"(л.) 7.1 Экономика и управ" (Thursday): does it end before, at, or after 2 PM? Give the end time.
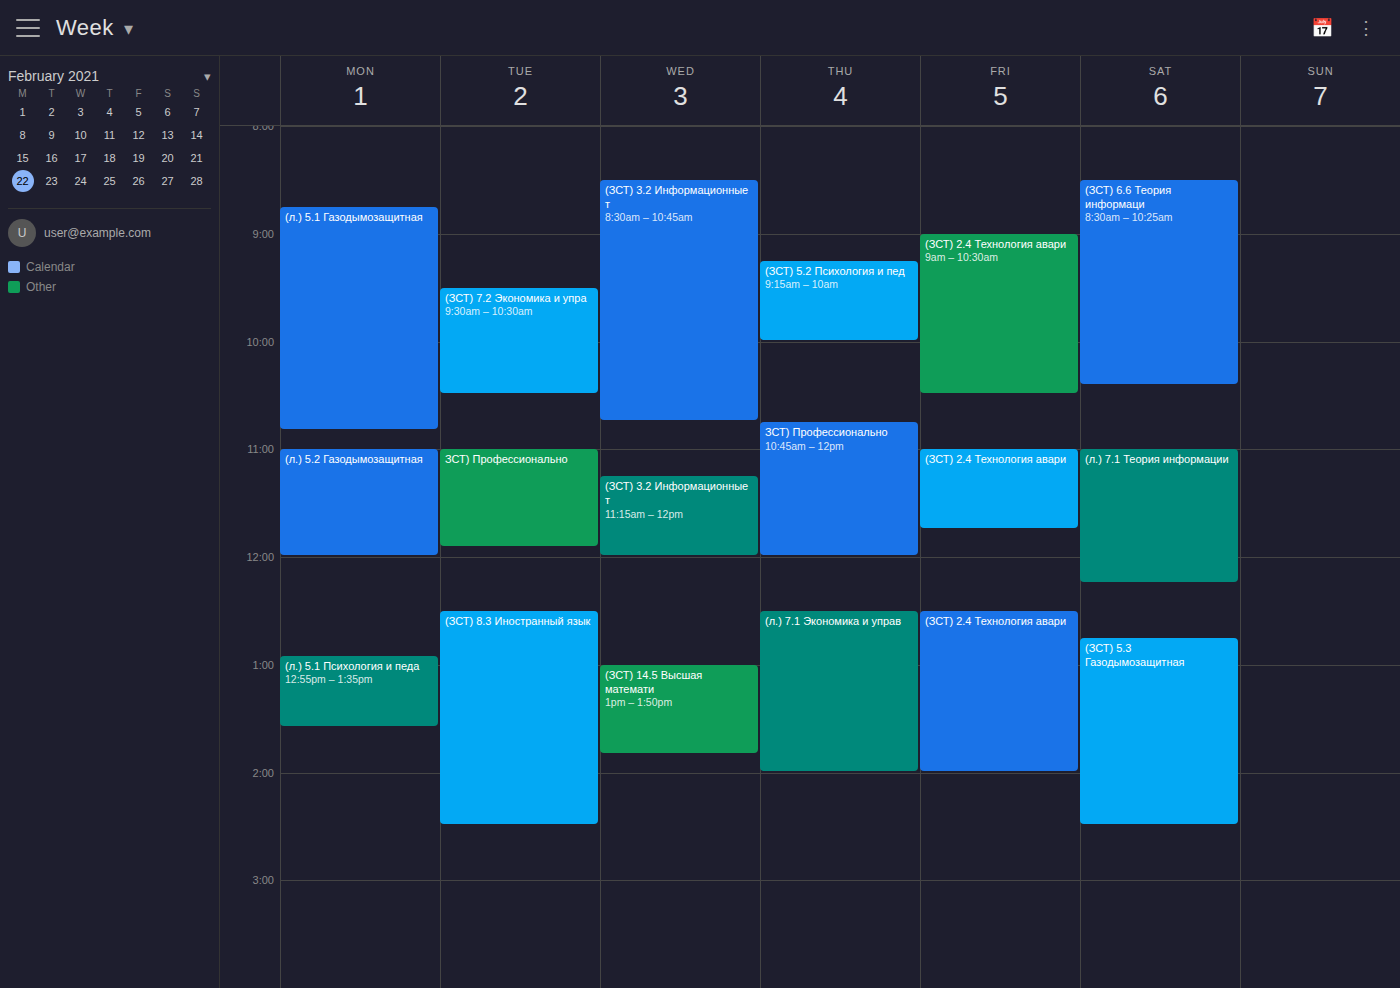
2:00 PM -- exactly at 2 PM, on the 2 PM line.